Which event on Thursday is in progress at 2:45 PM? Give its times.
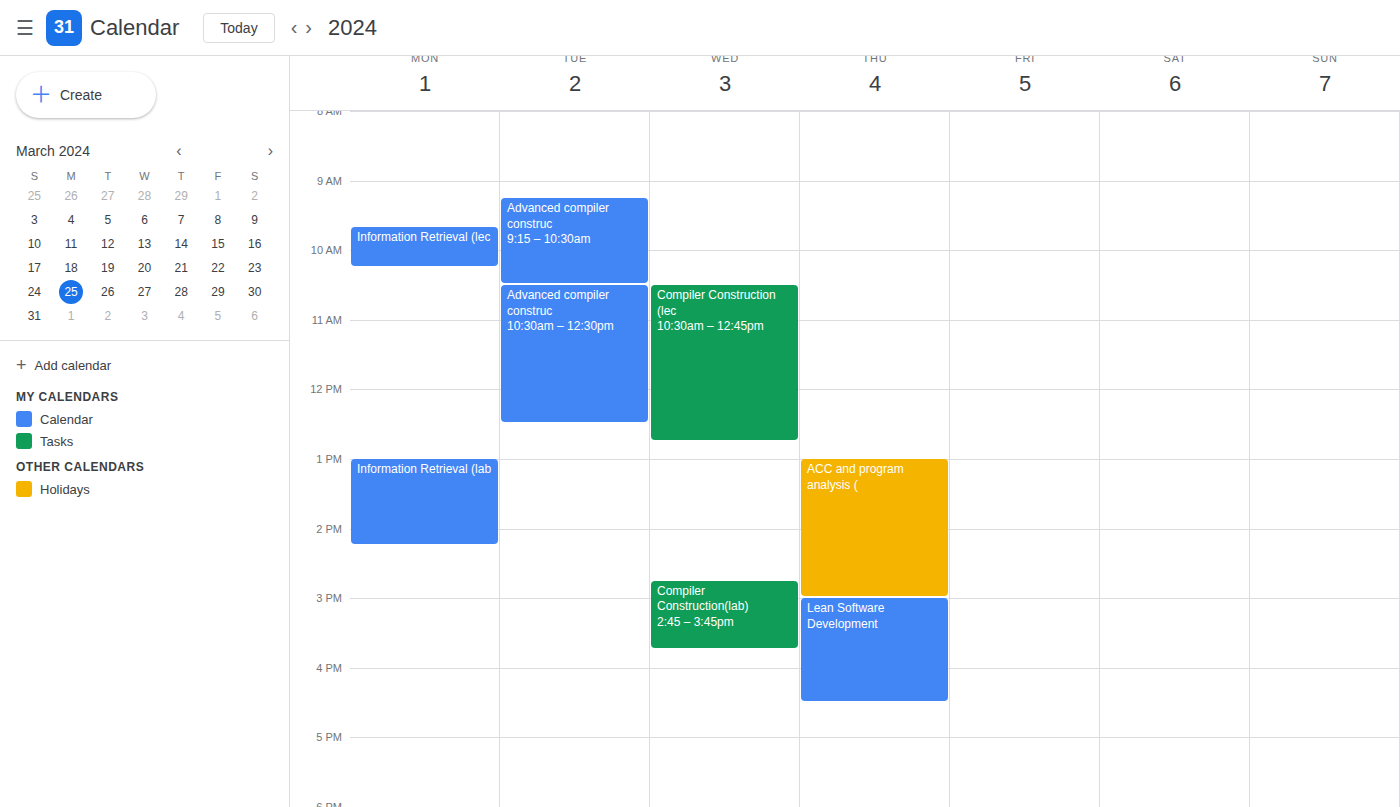
"ACC and program analysis (", 1:00 PM to 3:00 PM